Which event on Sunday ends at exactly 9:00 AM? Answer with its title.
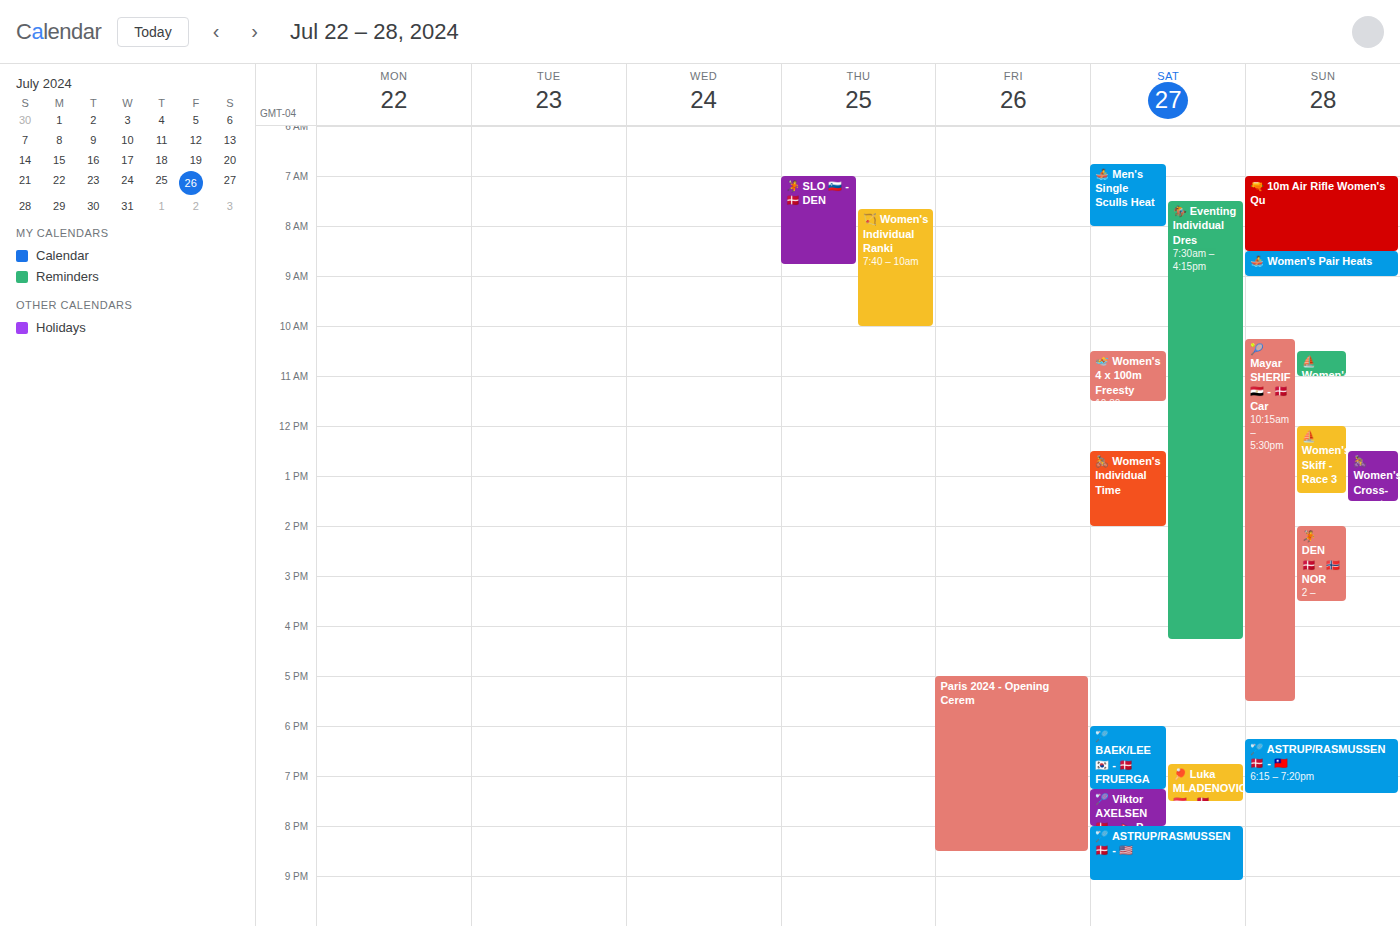
"🚣 Women's Pair Heats"